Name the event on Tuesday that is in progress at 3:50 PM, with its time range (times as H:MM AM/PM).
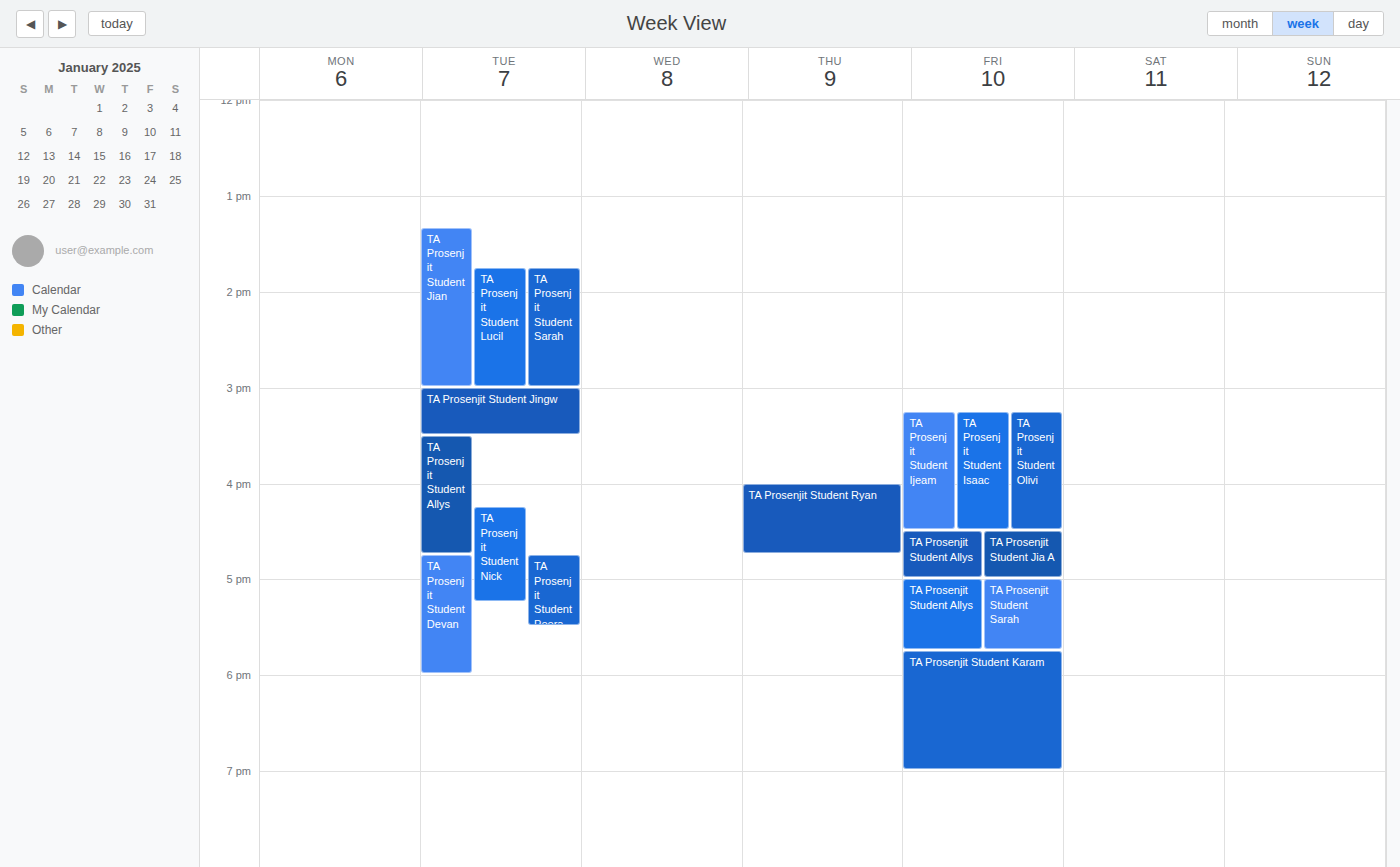
"TA Prosenjit Student Allys", 3:30 PM to 4:45 PM